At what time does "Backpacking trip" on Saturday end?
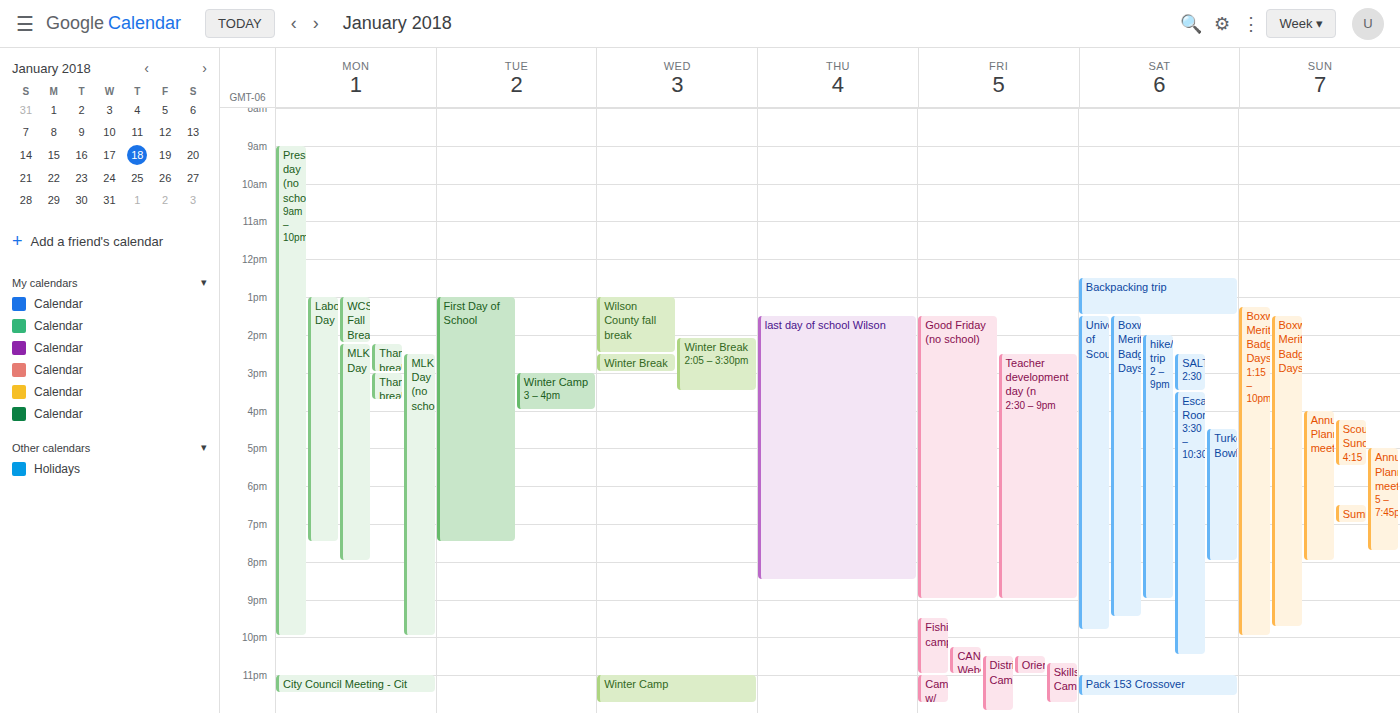
1:30 PM